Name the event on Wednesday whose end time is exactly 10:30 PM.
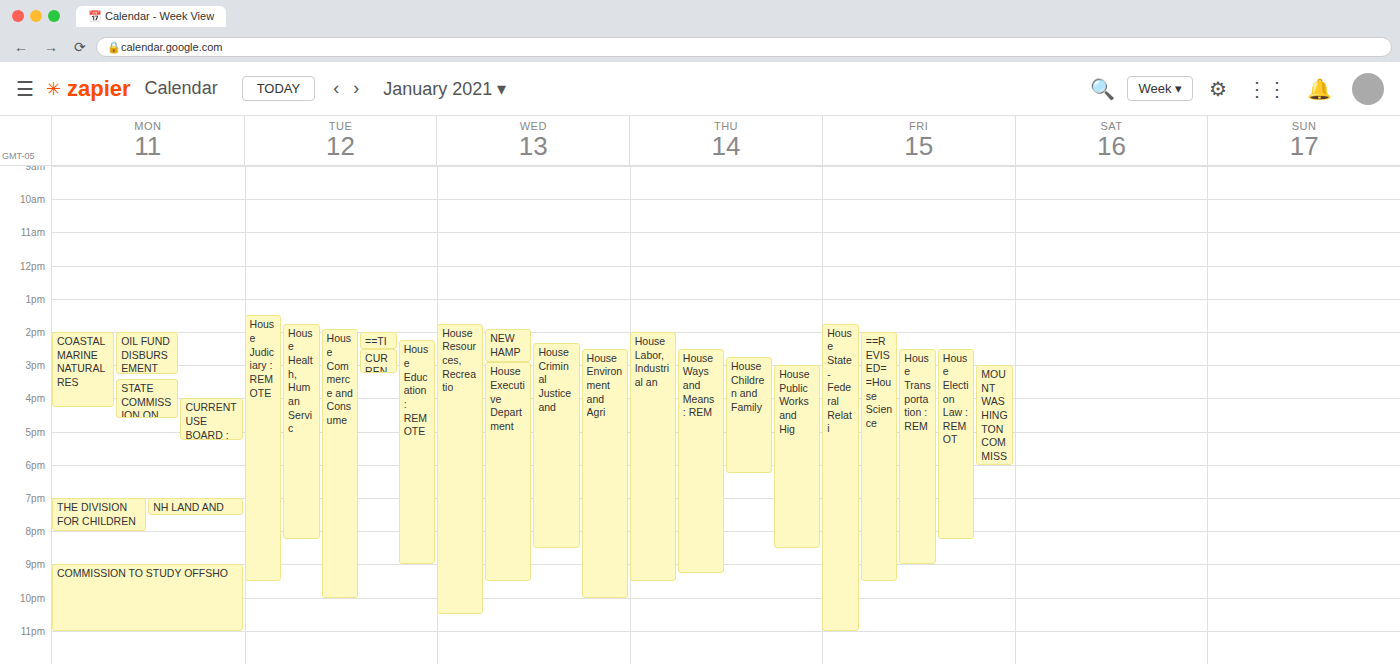
"House Resources, Recreatio"